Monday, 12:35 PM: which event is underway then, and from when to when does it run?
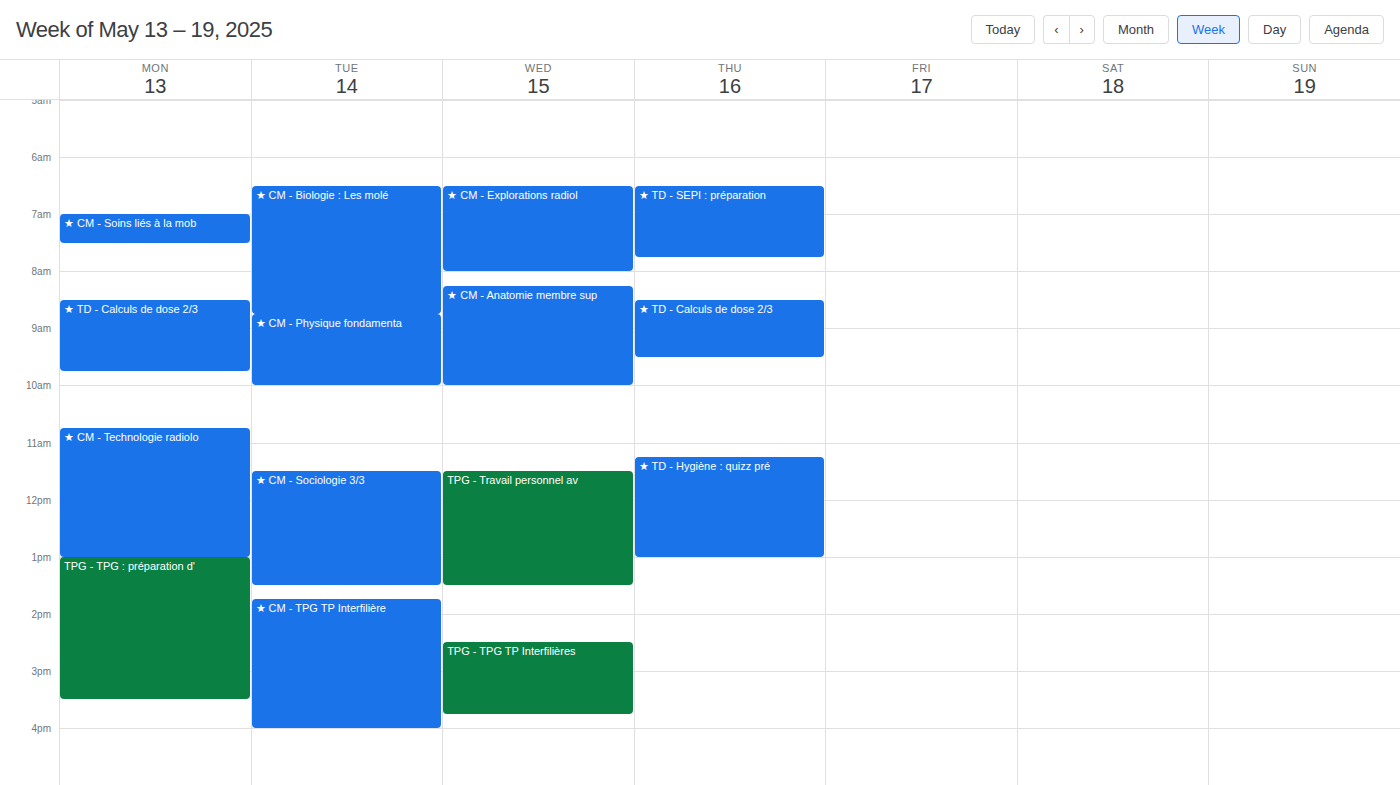
"★ CM - Technologie radiolo", 10:45 AM to 1:00 PM